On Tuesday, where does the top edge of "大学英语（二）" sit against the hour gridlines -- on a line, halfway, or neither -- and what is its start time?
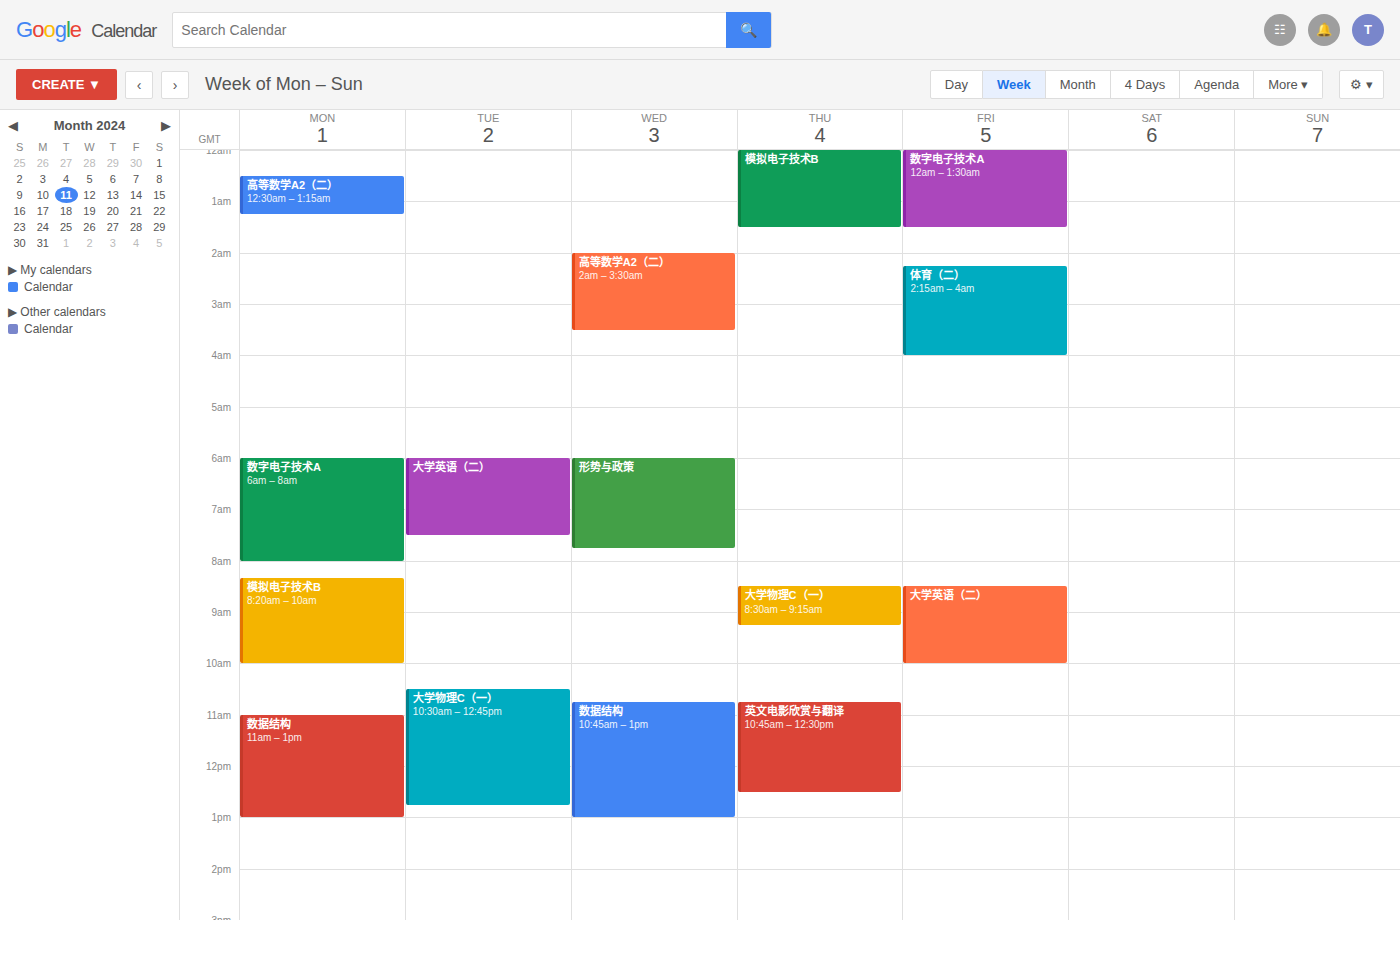
6:00 AM -- exactly on the 6 AM line.